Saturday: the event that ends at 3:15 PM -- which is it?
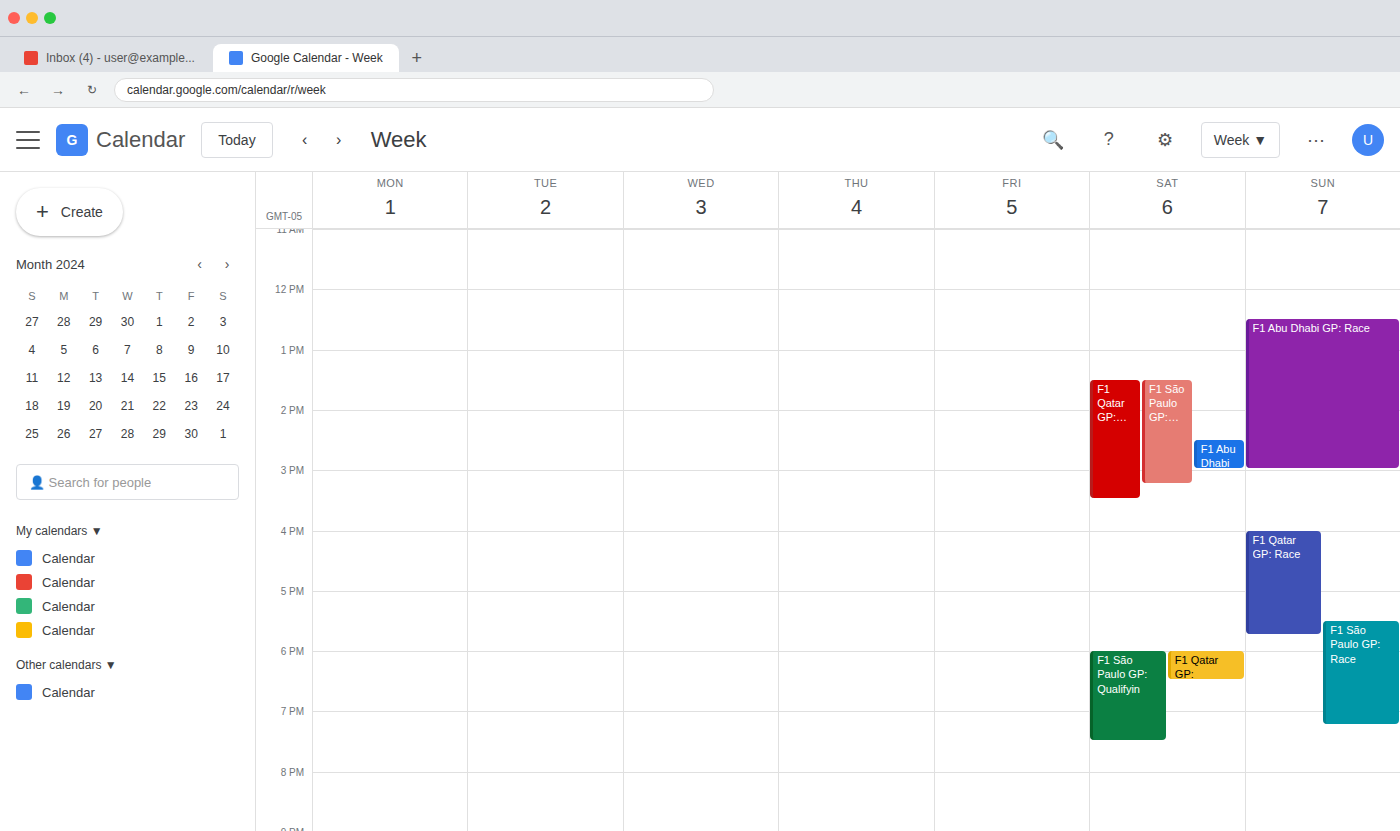
"F1 São Paulo GP: Sprint Ra"